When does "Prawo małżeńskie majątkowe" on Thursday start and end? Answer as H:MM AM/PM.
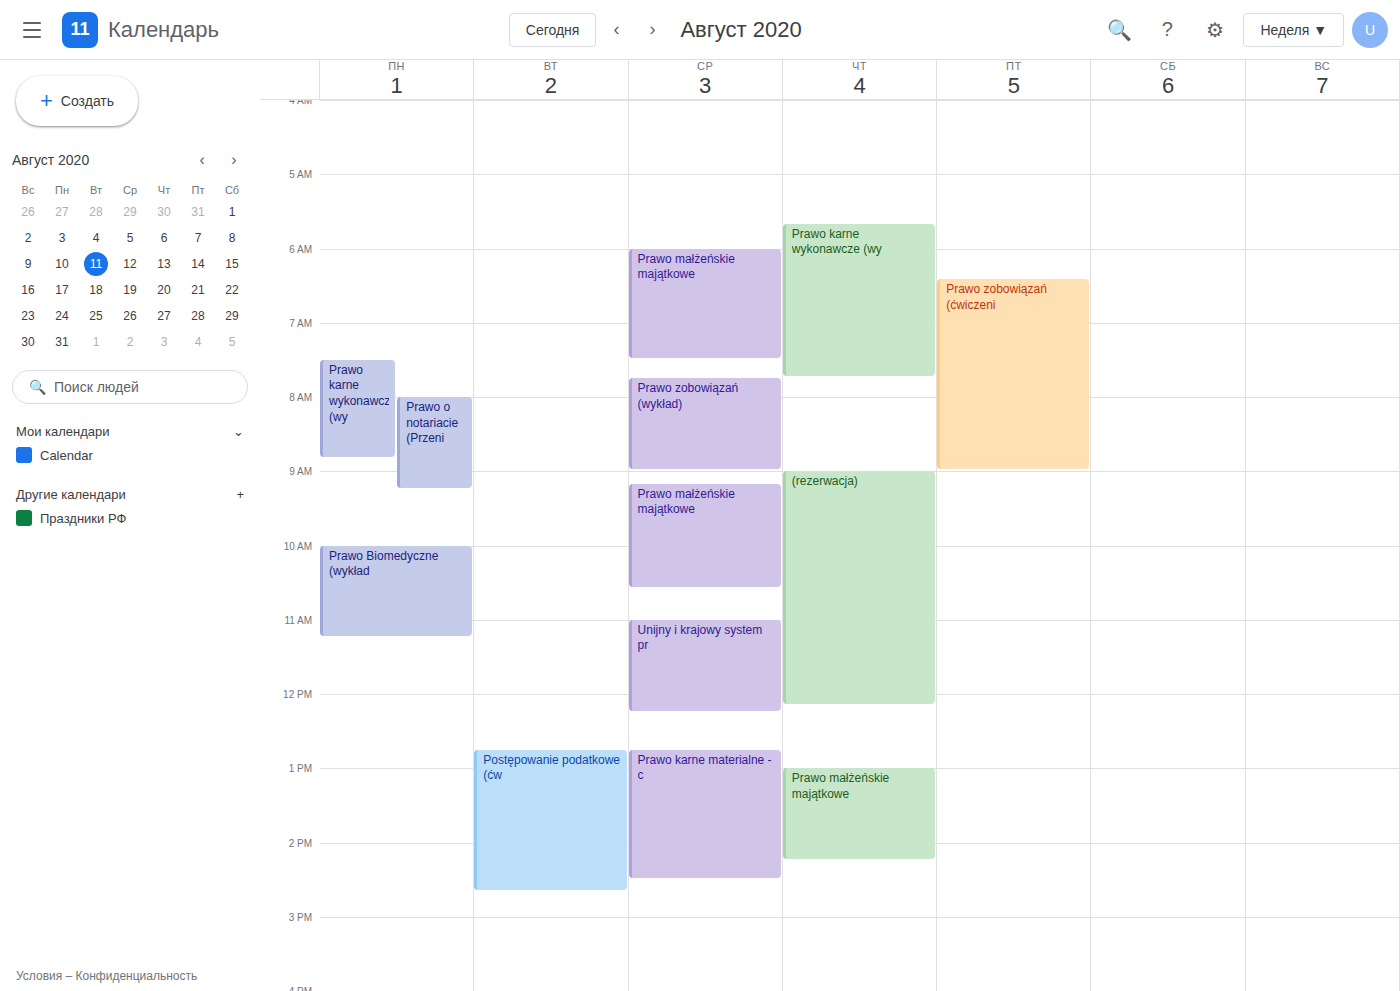
1:00 PM to 2:15 PM